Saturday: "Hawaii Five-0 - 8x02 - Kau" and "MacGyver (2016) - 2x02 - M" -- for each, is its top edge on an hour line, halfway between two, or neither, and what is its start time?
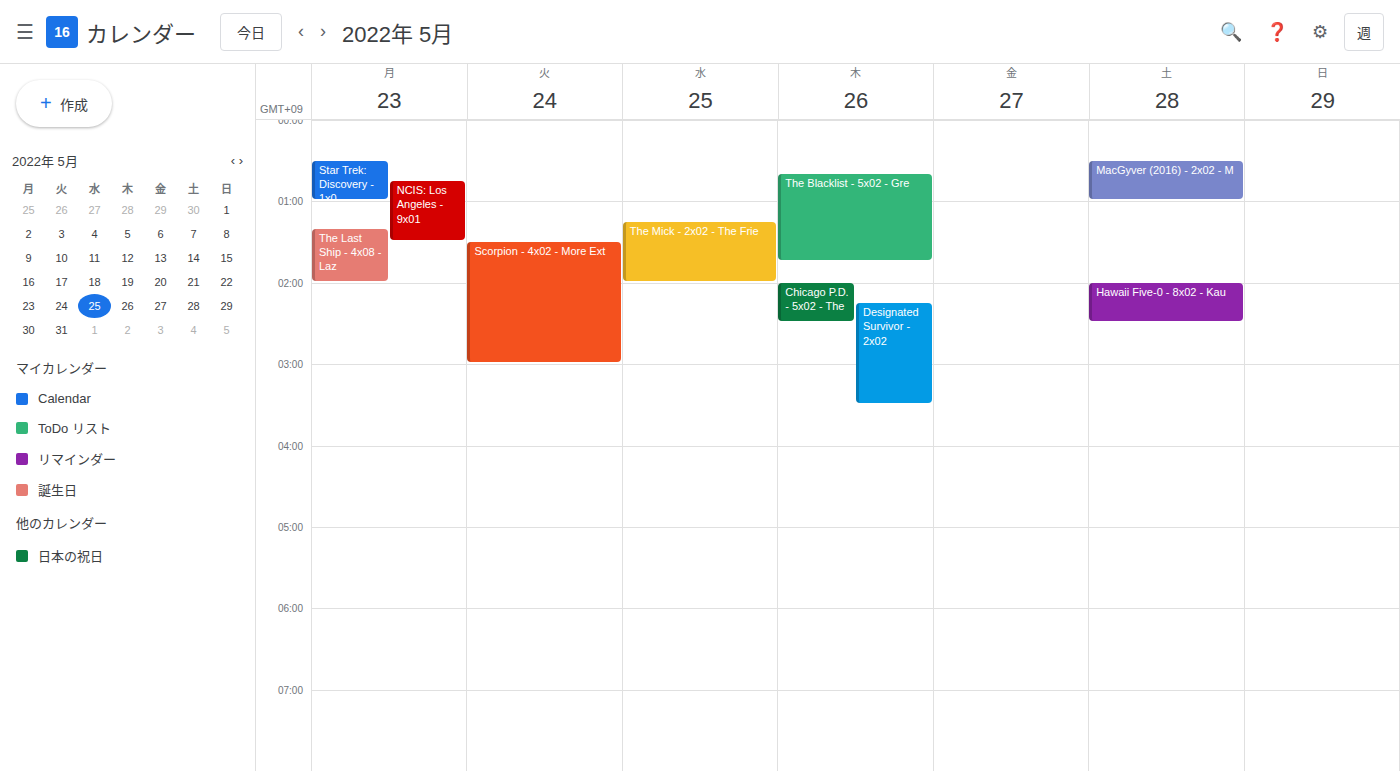
"Hawaii Five-0 - 8x02 - Kau": 2:00 AM, exactly on the 2 AM line. "MacGyver (2016) - 2x02 - M": 12:30 AM, halfway between the 12 AM and 1 AM lines.